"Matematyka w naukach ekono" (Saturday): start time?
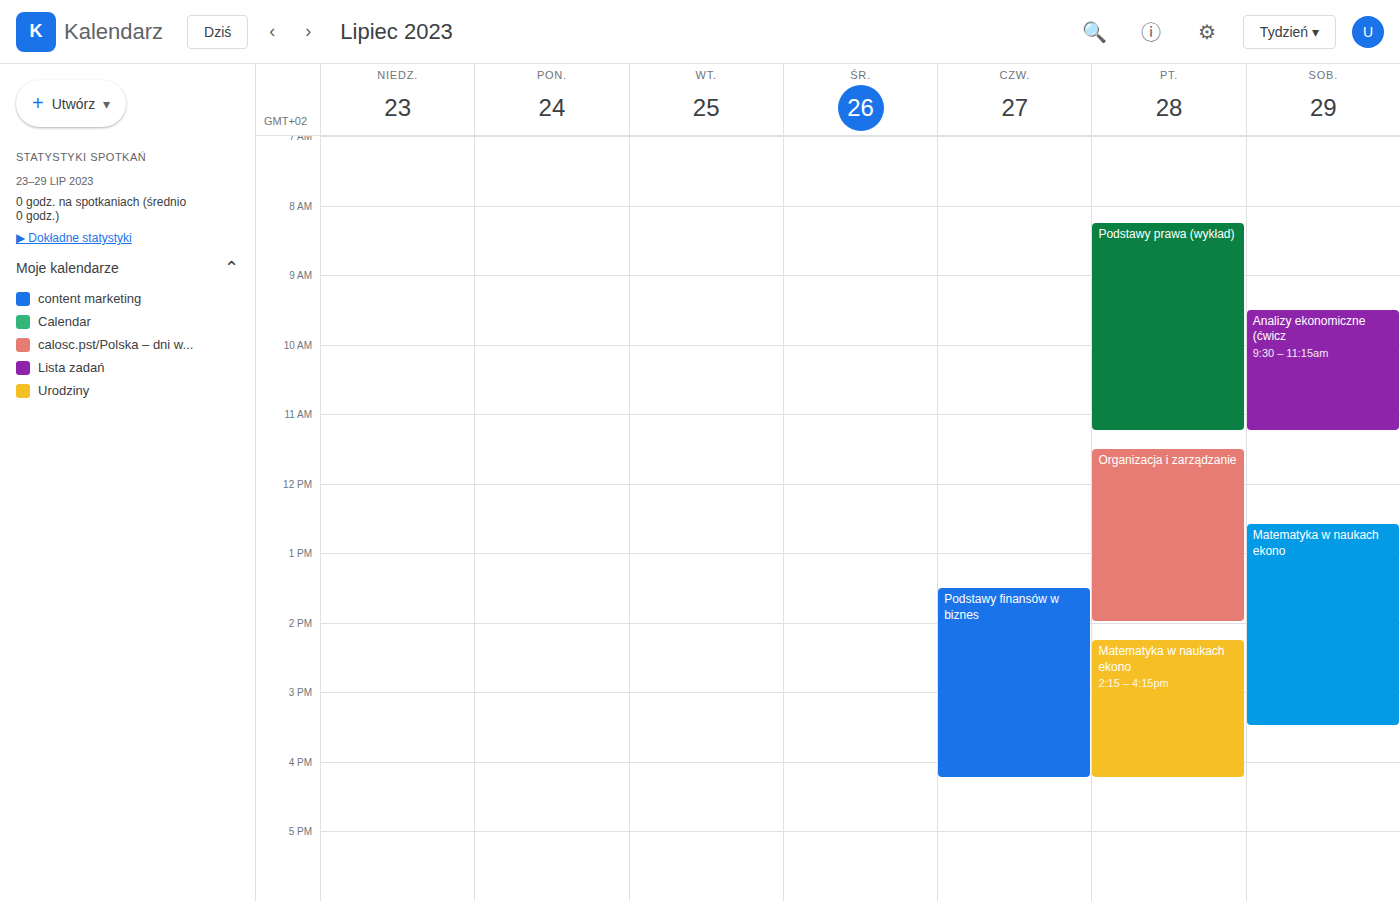
12:35 PM